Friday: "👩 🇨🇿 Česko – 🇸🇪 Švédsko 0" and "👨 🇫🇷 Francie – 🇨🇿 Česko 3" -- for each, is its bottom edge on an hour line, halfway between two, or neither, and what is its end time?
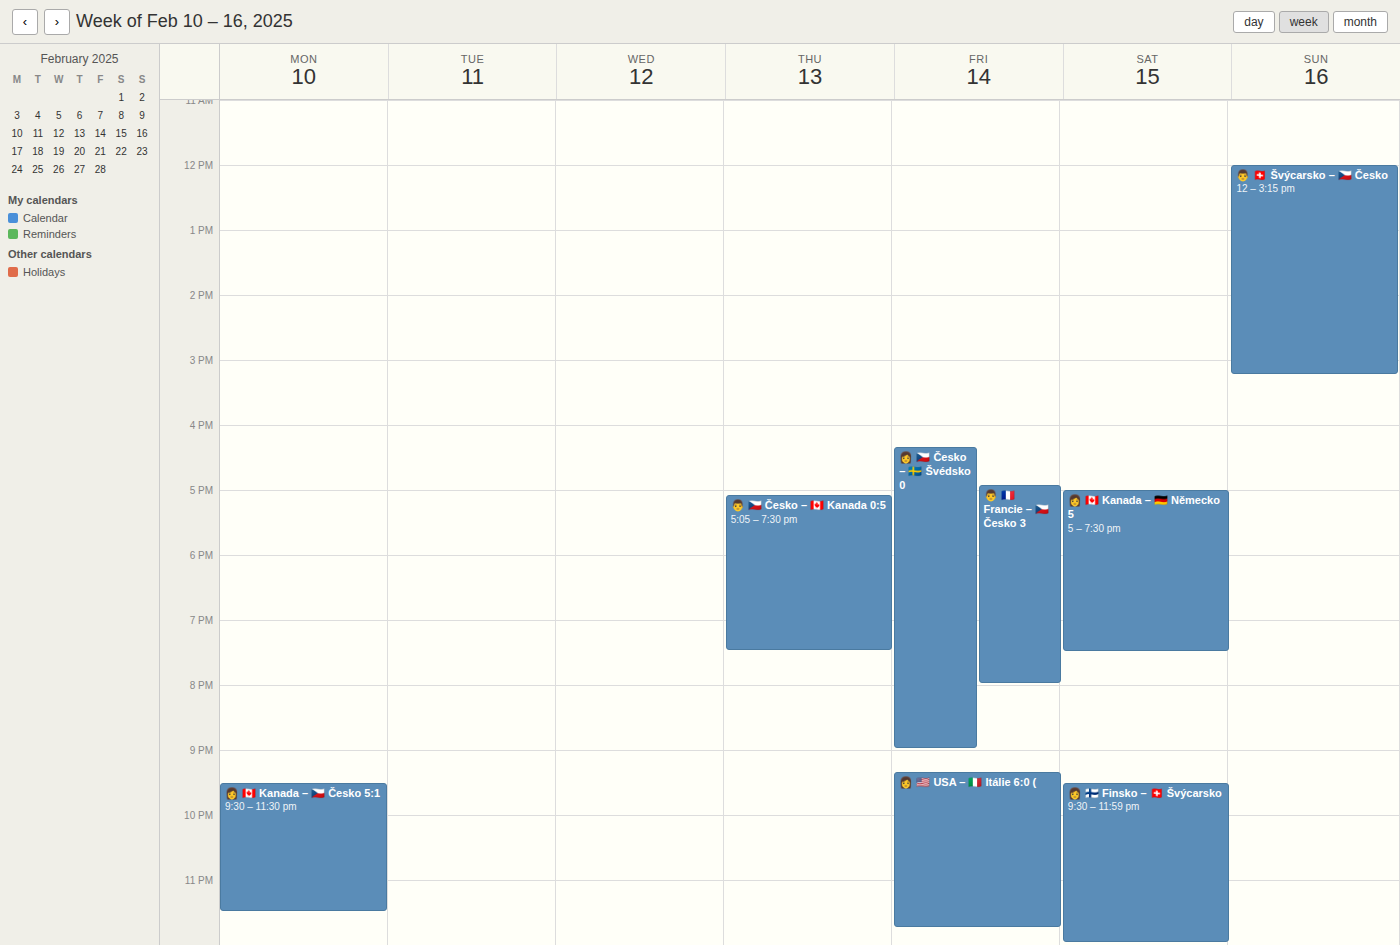
"👩 🇨🇿 Česko – 🇸🇪 Švédsko 0": 21:00, exactly on the 21:00 line. "👨 🇫🇷 Francie – 🇨🇿 Česko 3": 20:00, exactly on the 20:00 line.